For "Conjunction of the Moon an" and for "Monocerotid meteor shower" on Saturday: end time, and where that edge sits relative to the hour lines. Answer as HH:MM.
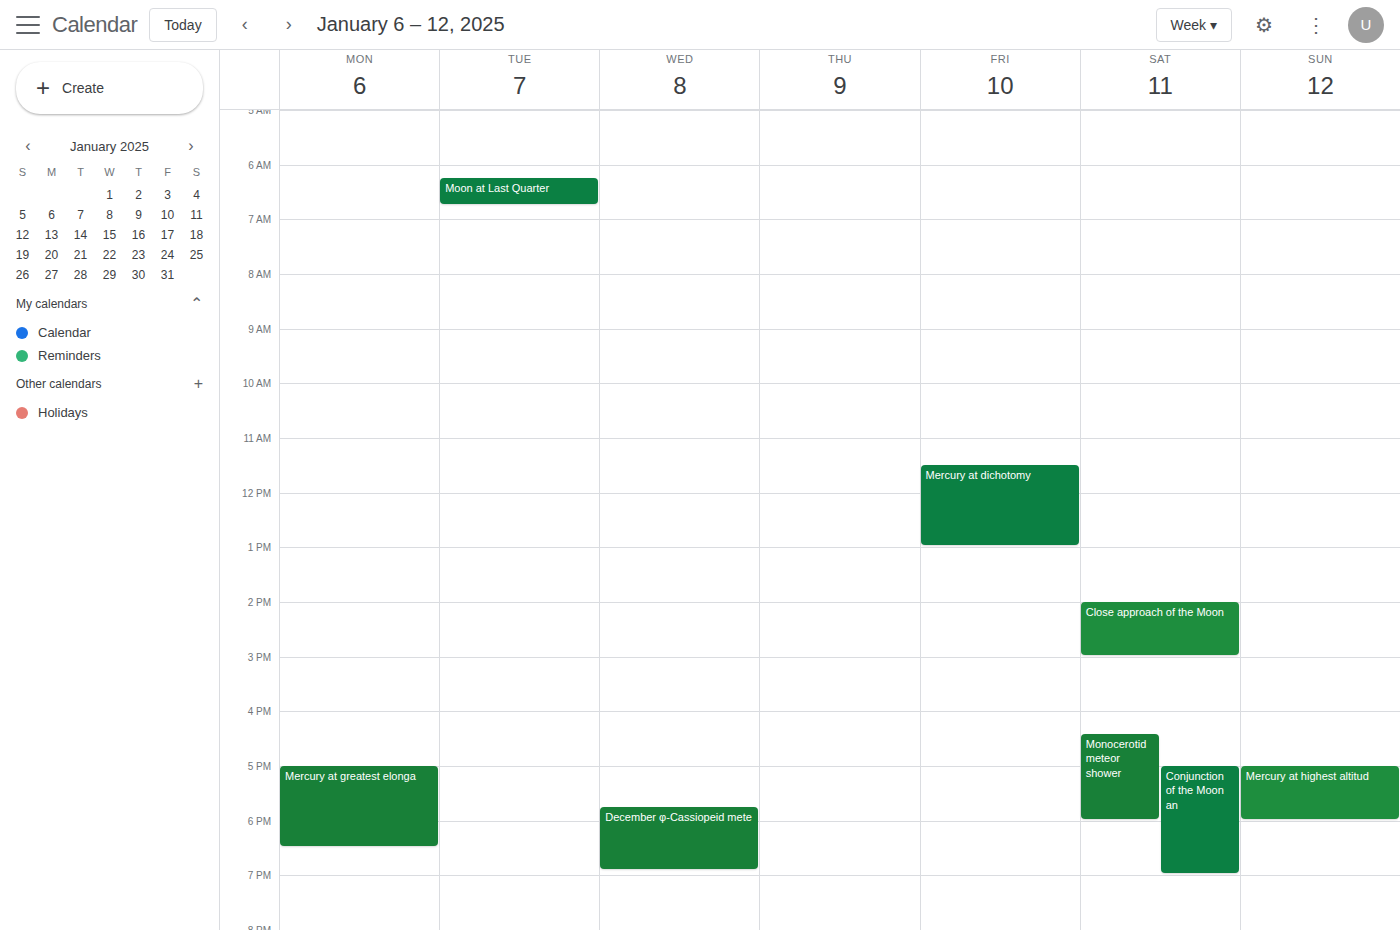
"Conjunction of the Moon an": 19:00, exactly on the 19:00 line. "Monocerotid meteor shower": 18:00, exactly on the 18:00 line.